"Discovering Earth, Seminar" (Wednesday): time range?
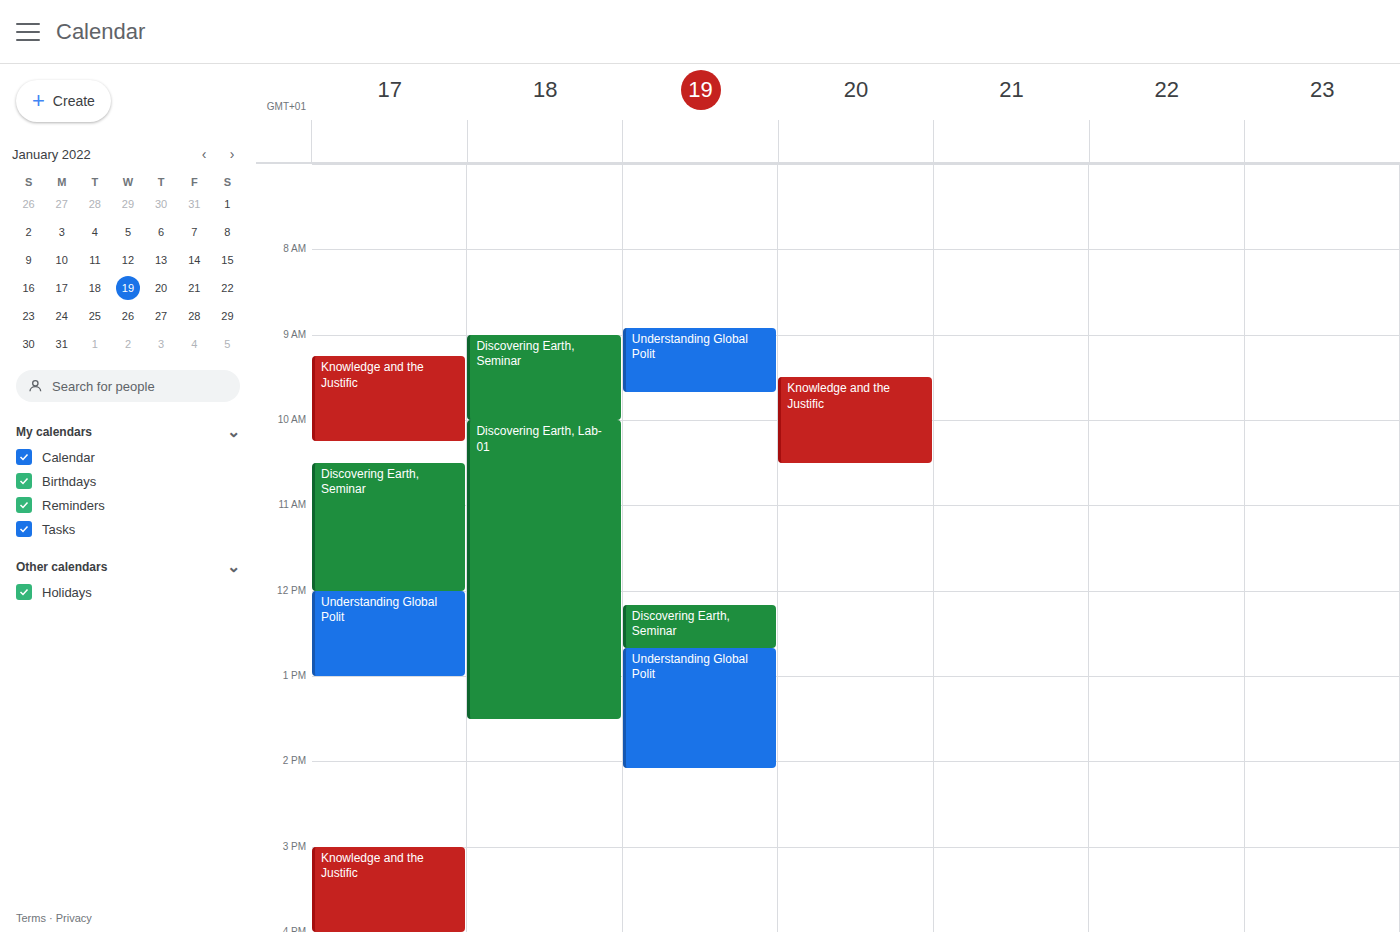
12:10 to 12:40